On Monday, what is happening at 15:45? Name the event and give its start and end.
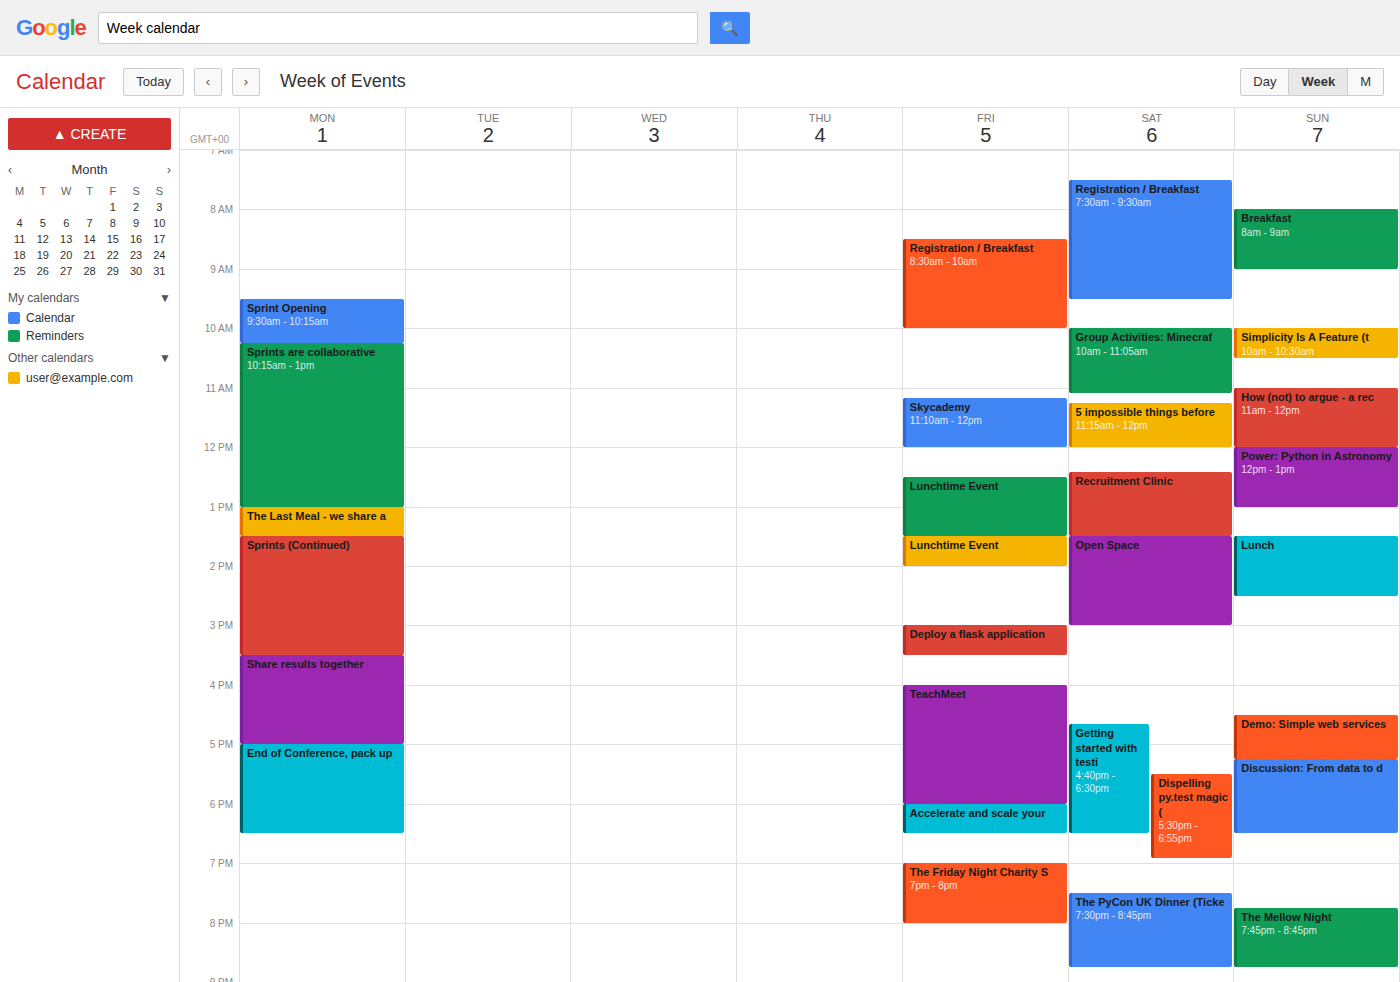
"Share results together", 15:30 to 17:00